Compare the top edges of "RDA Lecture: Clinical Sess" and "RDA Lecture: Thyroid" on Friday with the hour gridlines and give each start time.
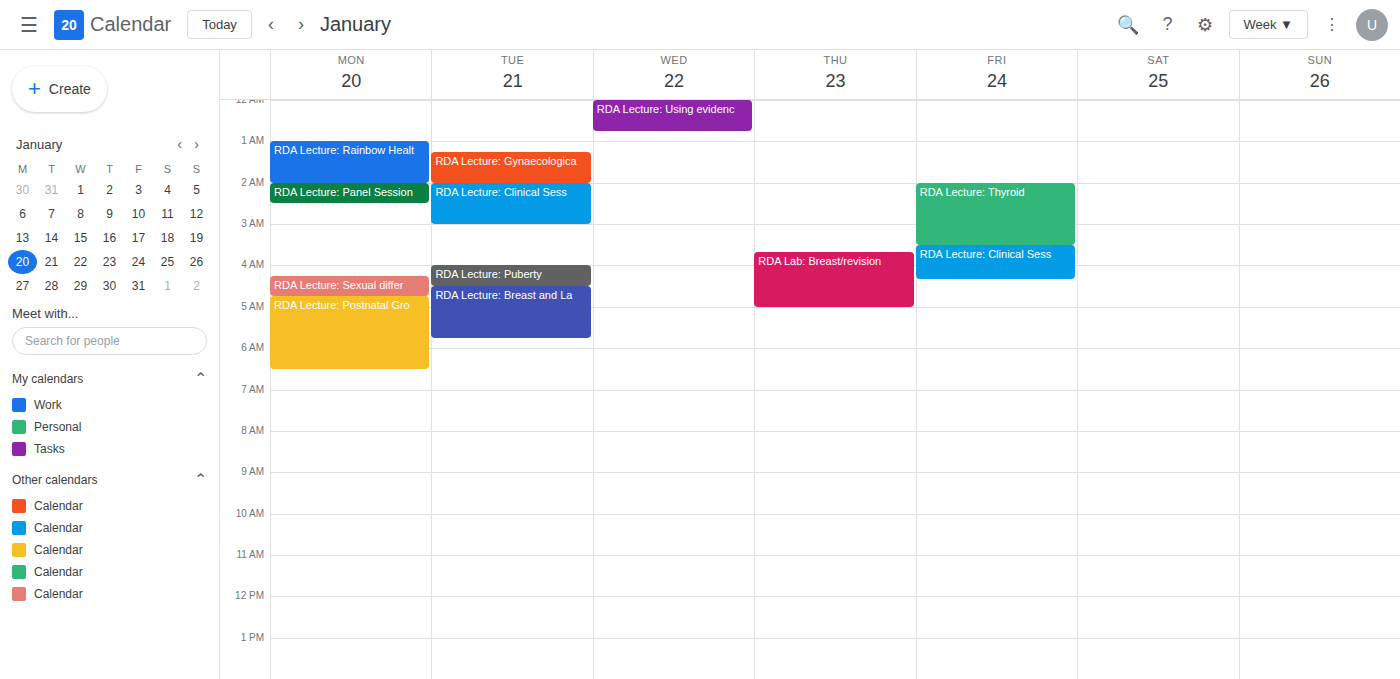
"RDA Lecture: Clinical Sess": 3:30 AM, halfway between the 3 AM and 4 AM lines. "RDA Lecture: Thyroid": 2:00 AM, exactly on the 2 AM line.